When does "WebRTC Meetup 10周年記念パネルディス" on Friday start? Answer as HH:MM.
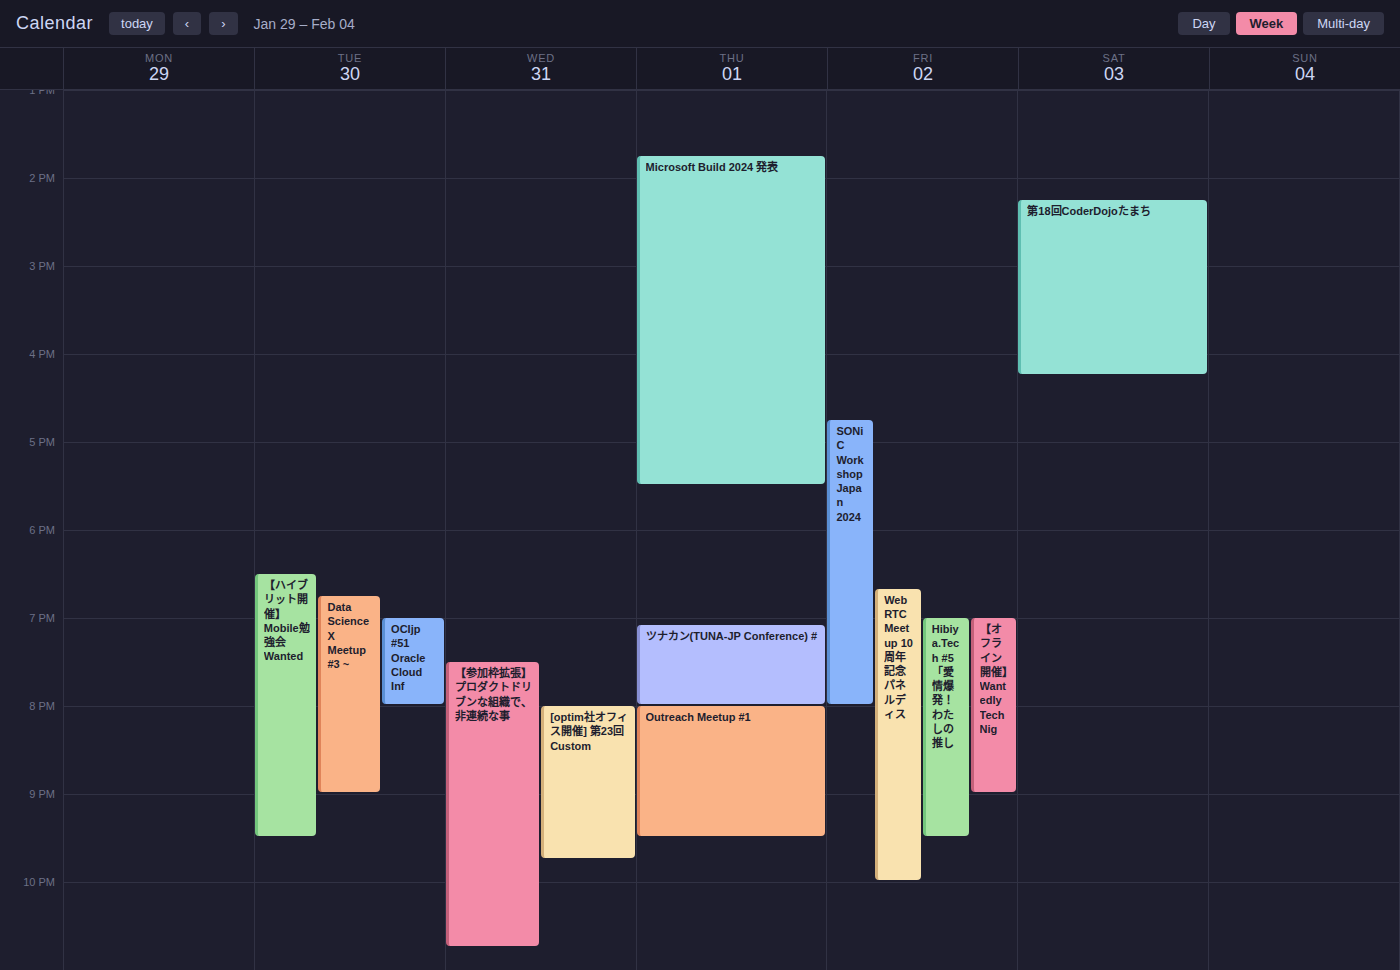
18:40